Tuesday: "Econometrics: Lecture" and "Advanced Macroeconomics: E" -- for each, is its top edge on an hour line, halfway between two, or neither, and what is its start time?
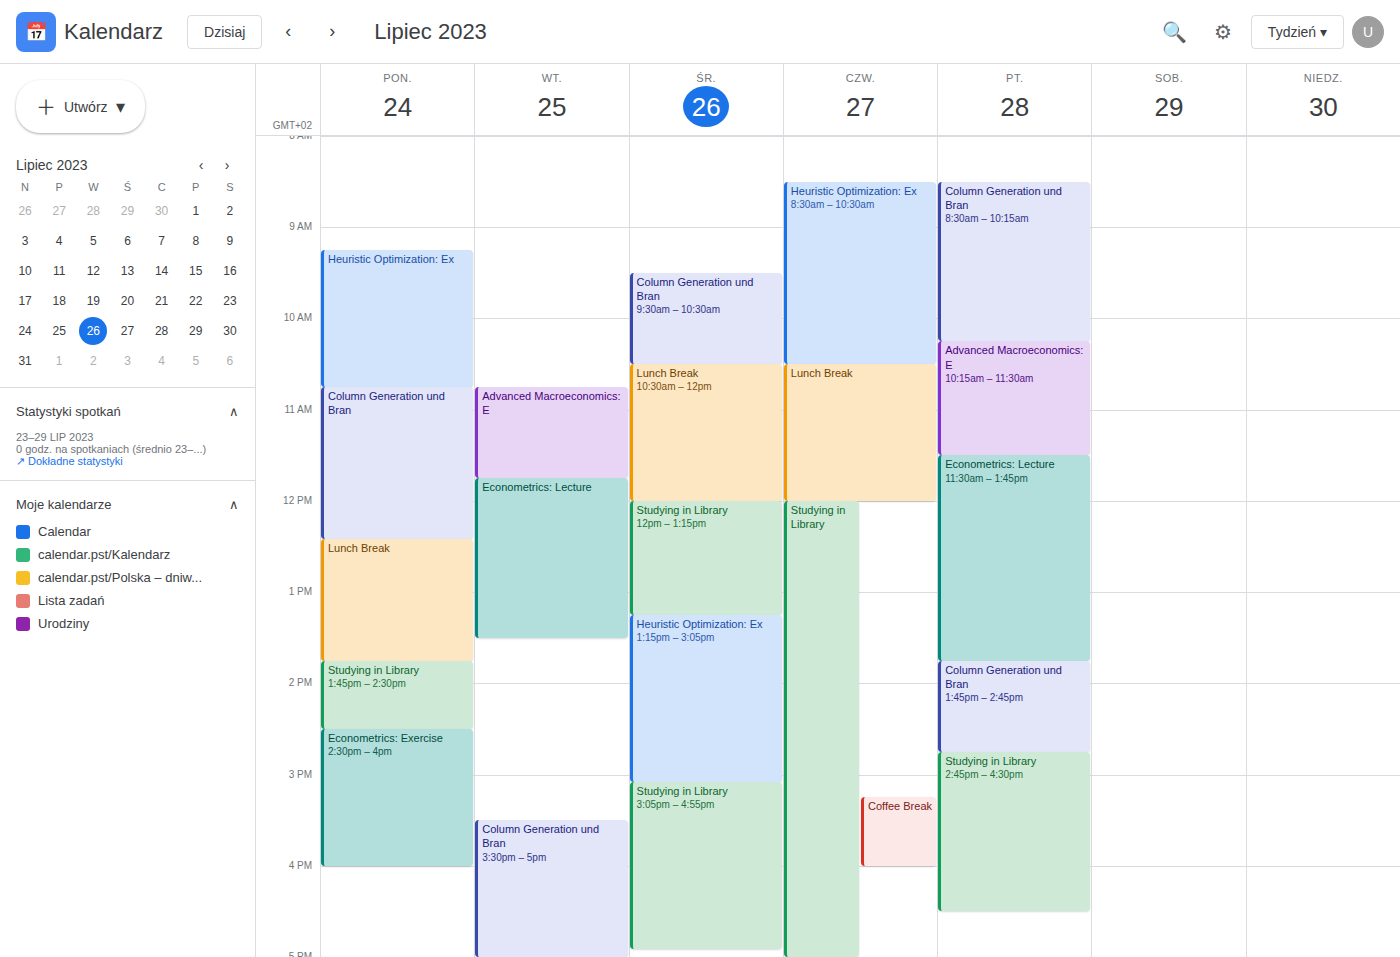
"Econometrics: Lecture": 11:45 AM, neither: three quarters of the way from the 11 AM line to the 12 PM line. "Advanced Macroeconomics: E": 10:45 AM, neither: three quarters of the way from the 10 AM line to the 11 AM line.